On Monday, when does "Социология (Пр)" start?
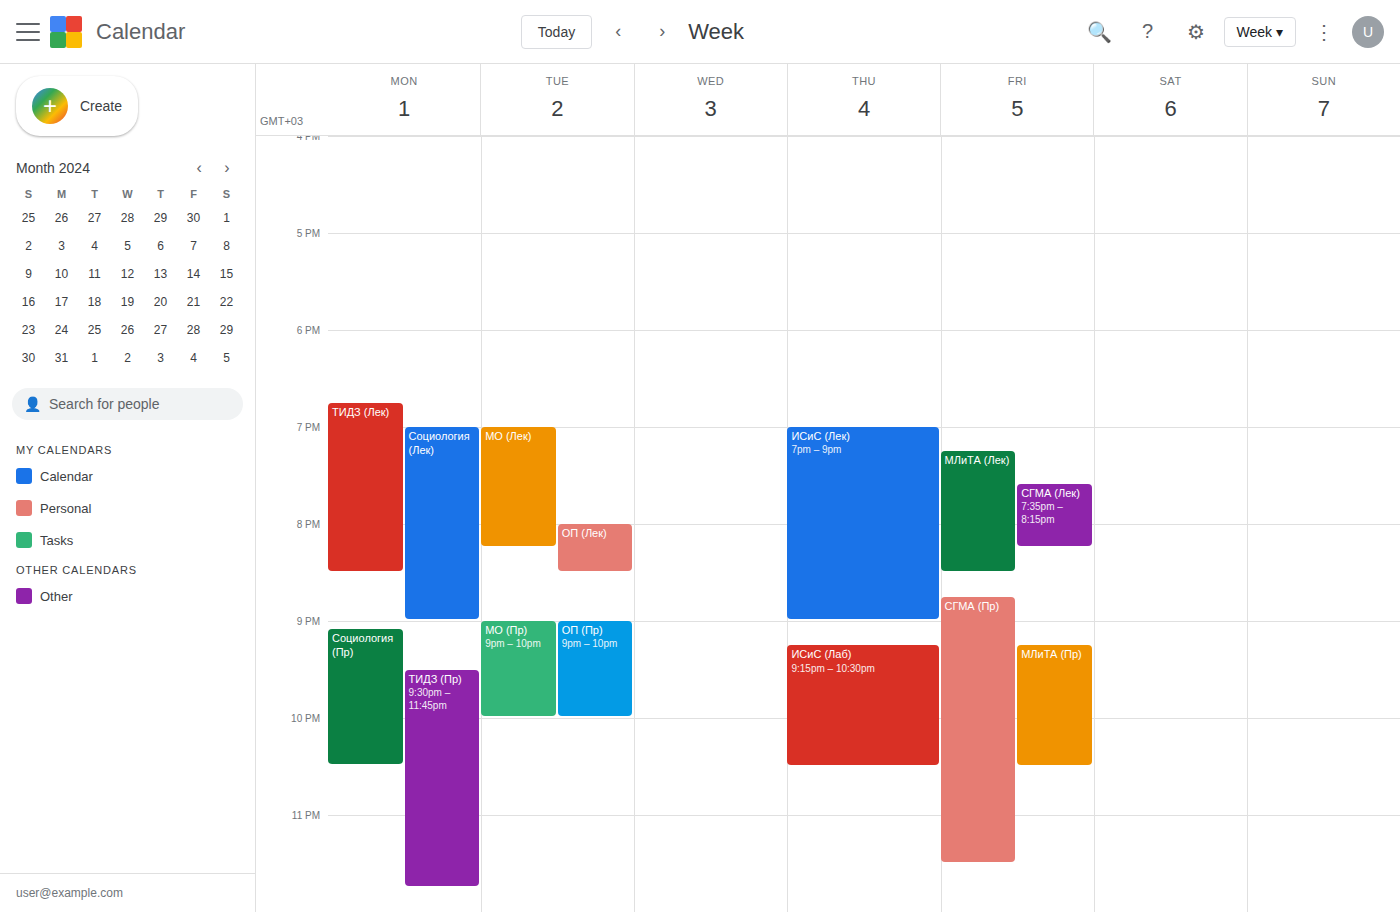
9:05 PM